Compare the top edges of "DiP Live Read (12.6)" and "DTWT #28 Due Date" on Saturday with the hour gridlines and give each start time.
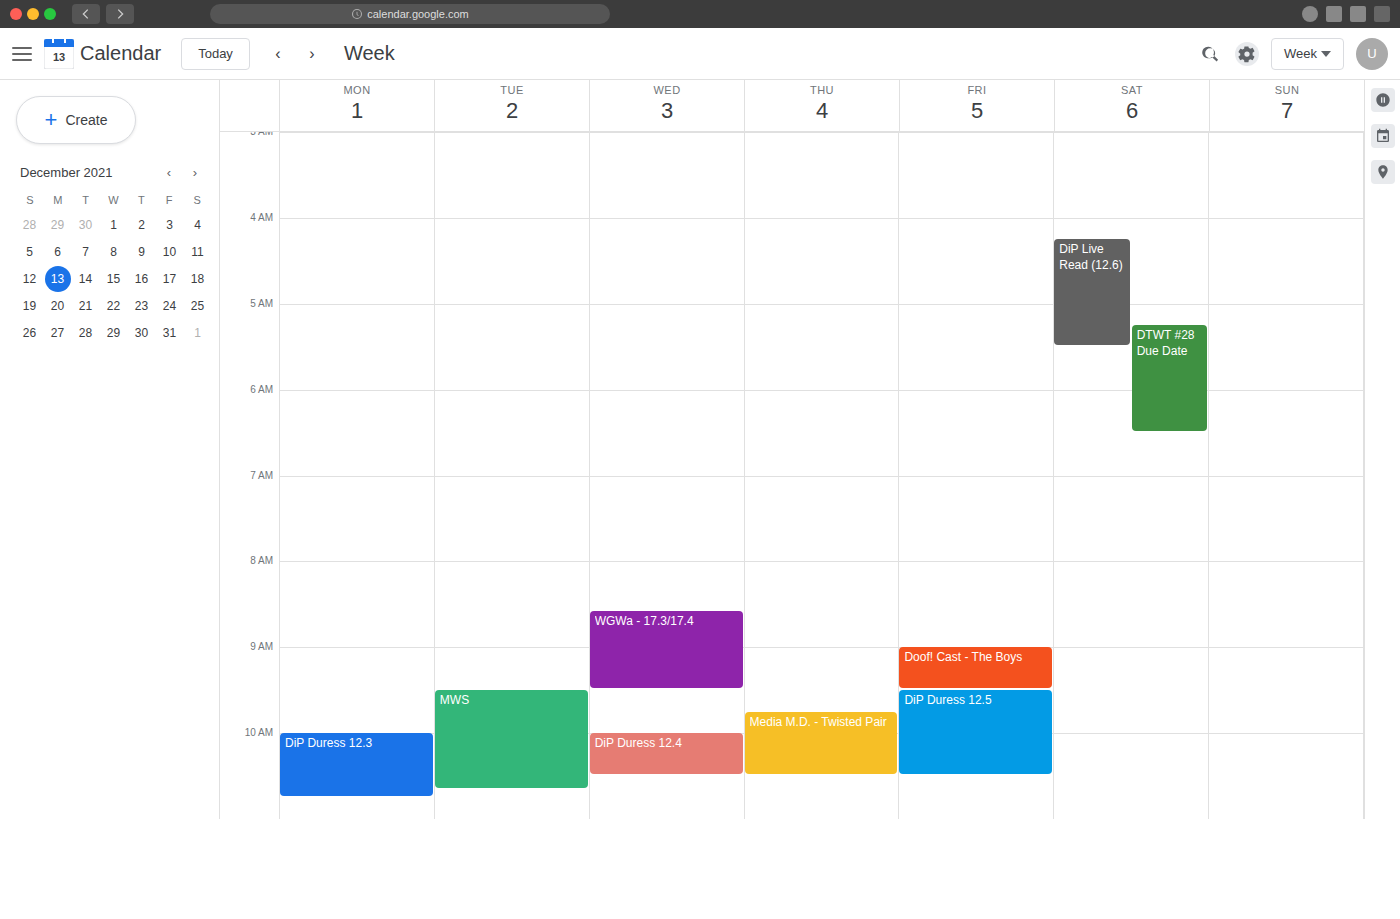
"DiP Live Read (12.6)": 4:15 AM, neither: a quarter of the way from the 4 AM line to the 5 AM line. "DTWT #28 Due Date": 5:15 AM, neither: a quarter of the way from the 5 AM line to the 6 AM line.